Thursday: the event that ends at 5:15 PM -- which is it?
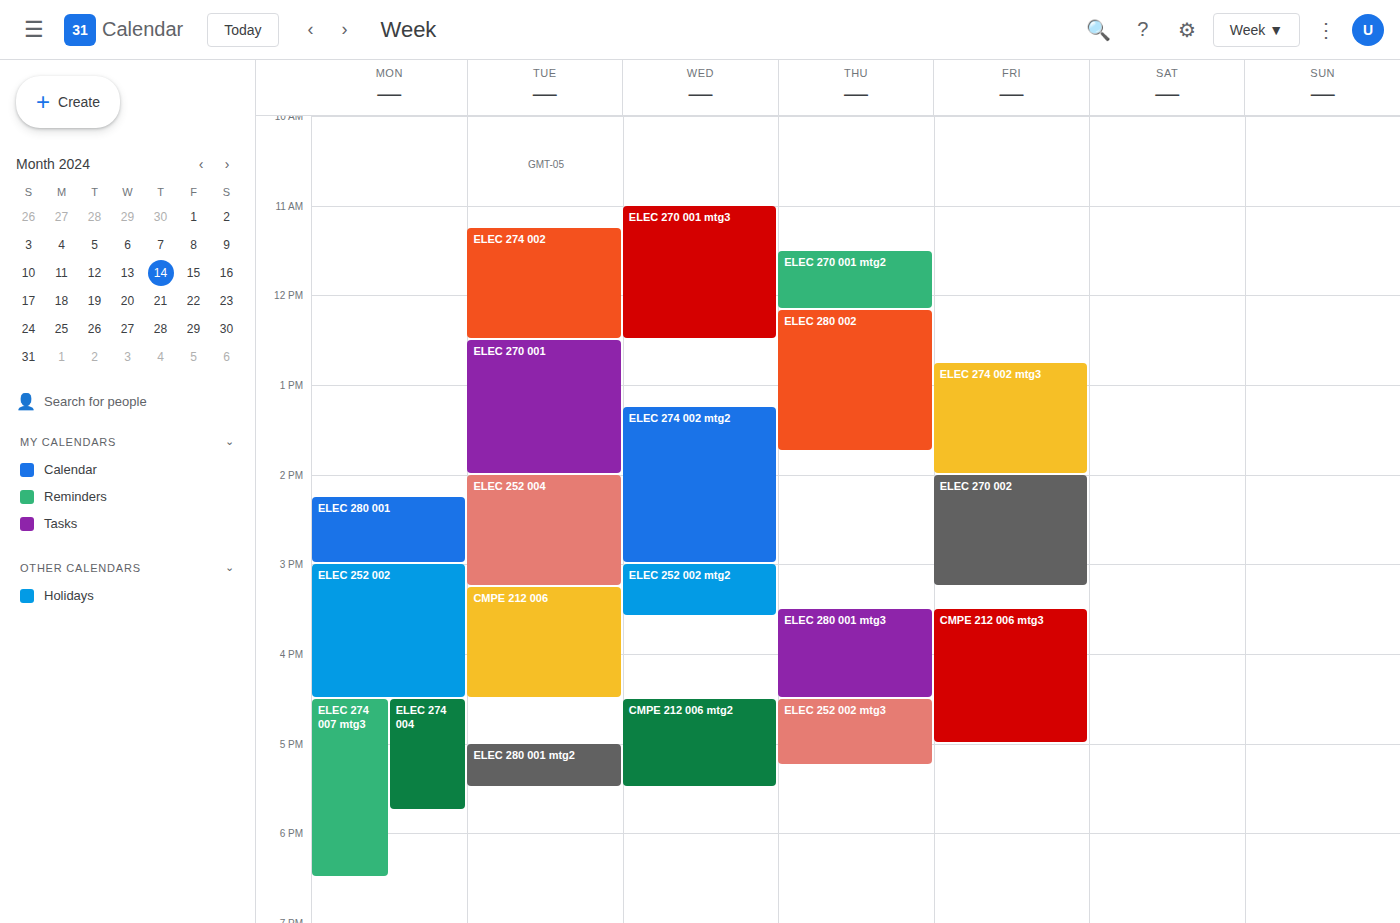
"ELEC 252 002 mtg3"